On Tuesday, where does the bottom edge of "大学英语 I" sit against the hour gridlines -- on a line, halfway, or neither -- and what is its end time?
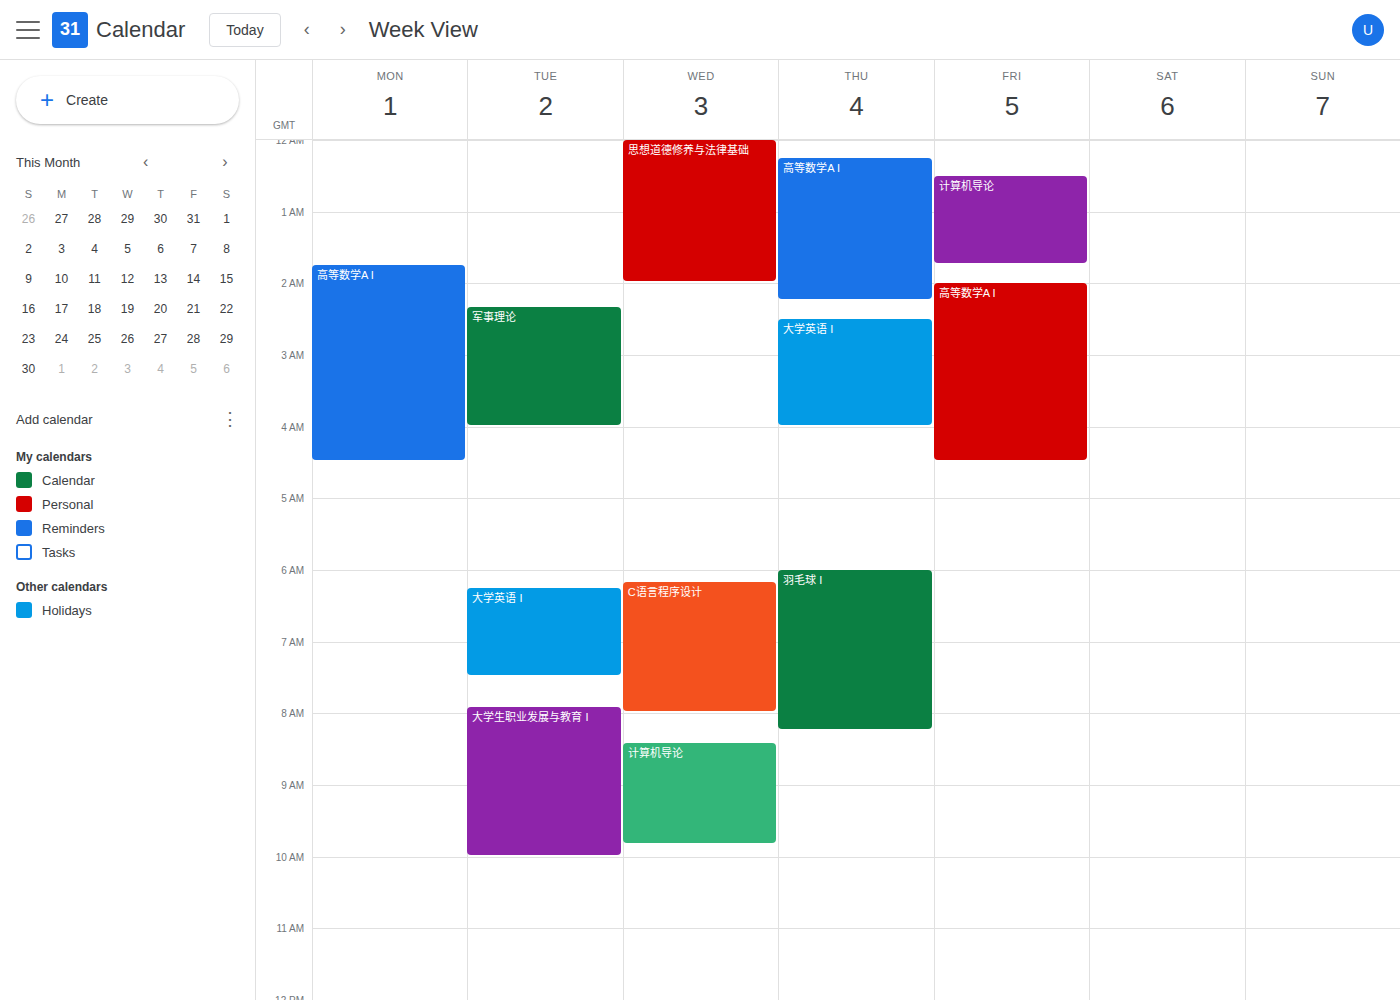
7:30 AM -- halfway between the 7 AM and 8 AM lines.